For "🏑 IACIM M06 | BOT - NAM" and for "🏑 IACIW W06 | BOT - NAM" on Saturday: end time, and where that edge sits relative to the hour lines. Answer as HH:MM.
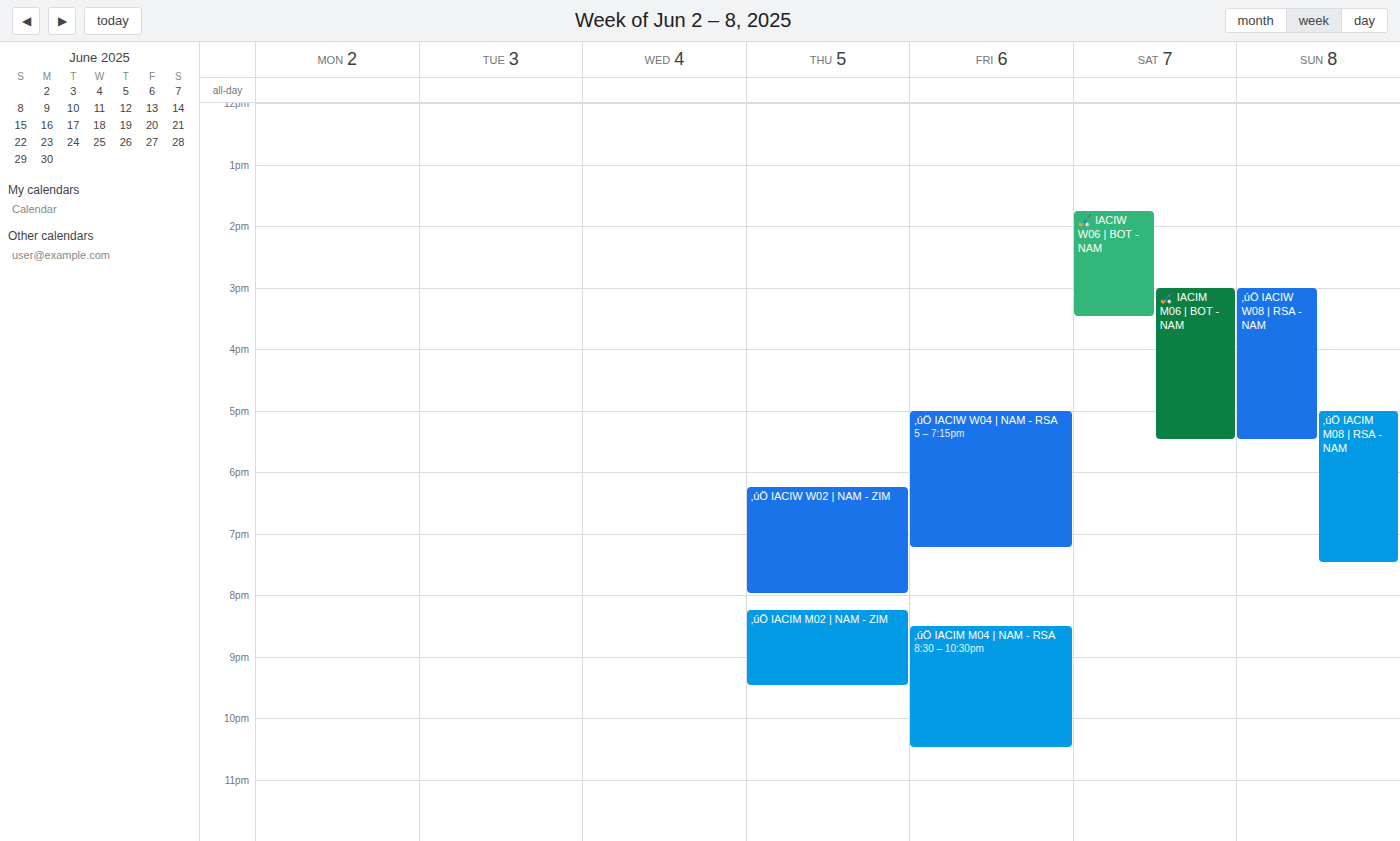
"🏑 IACIM M06 | BOT - NAM": 17:30, halfway between the 17:00 and 18:00 lines. "🏑 IACIW W06 | BOT - NAM": 15:30, halfway between the 15:00 and 16:00 lines.